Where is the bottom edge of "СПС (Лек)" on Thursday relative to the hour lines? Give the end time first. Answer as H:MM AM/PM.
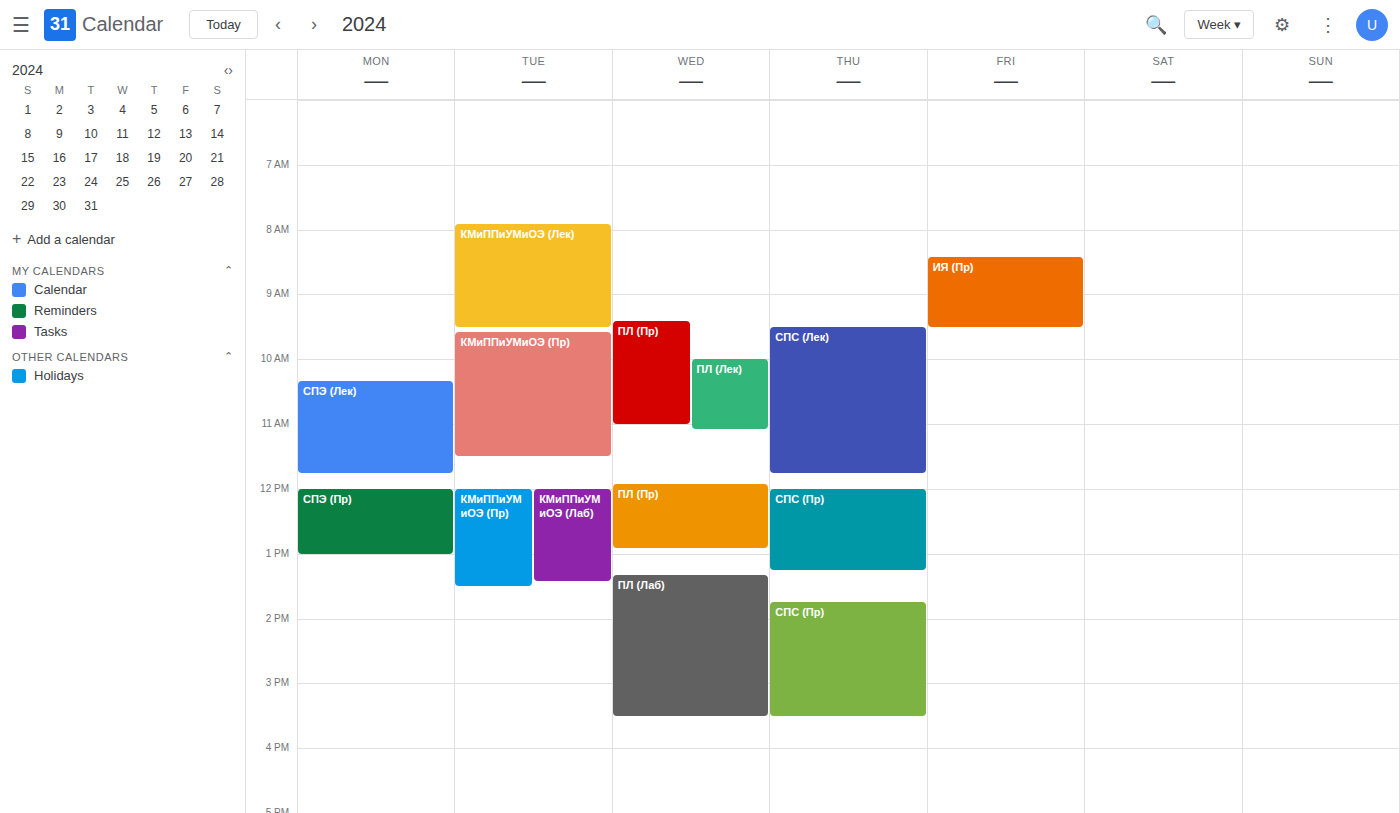
11:45 AM -- neither: three quarters of the way from the 11 AM line to the 12 PM line.